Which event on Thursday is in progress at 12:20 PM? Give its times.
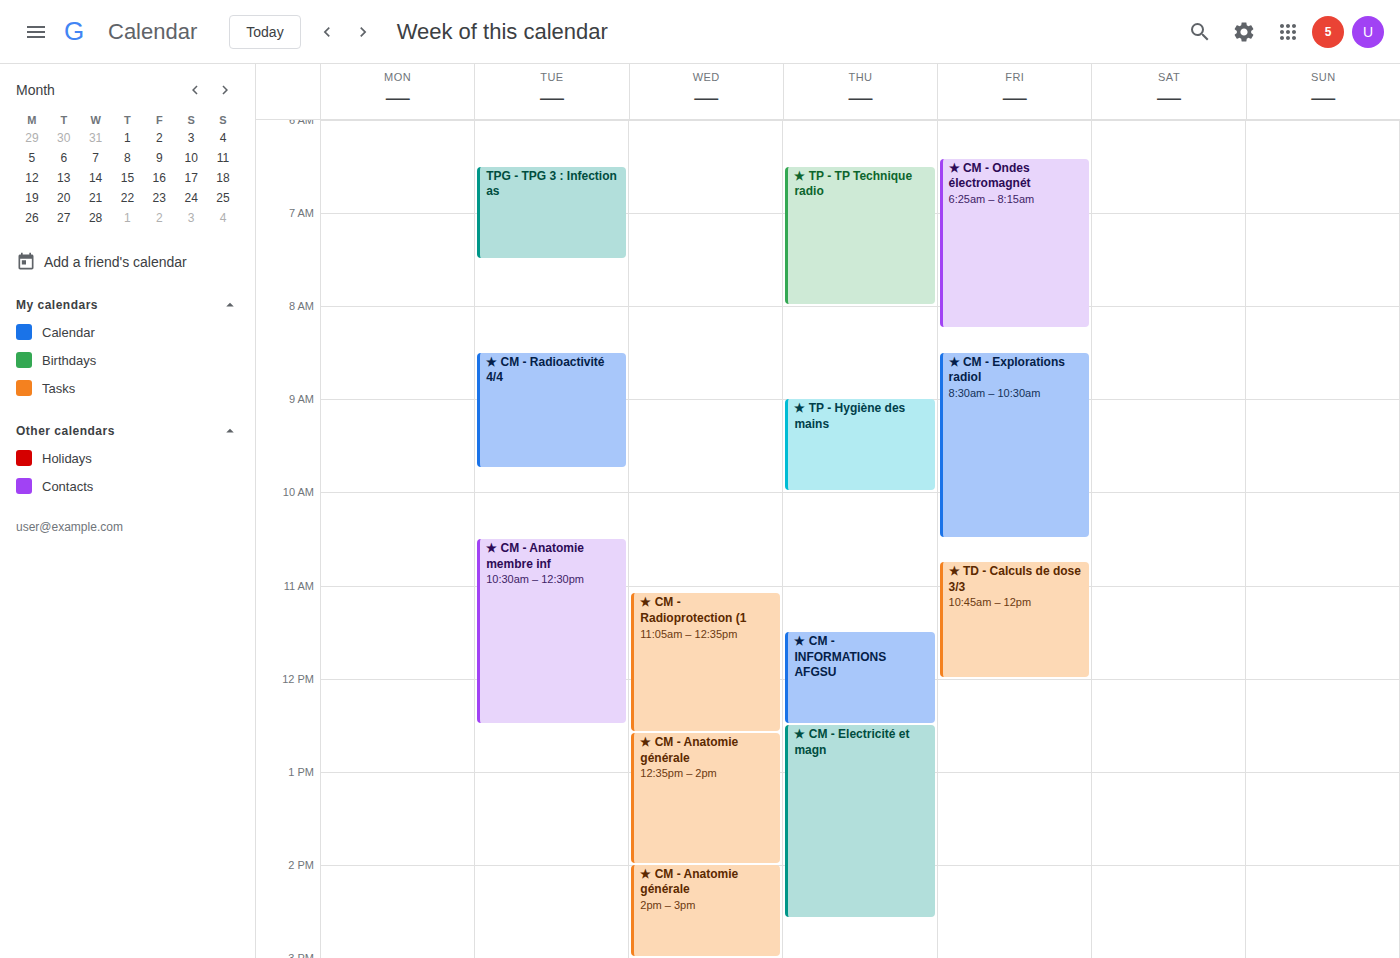
"★ CM - INFORMATIONS AFGSU", 11:30 AM to 12:30 PM